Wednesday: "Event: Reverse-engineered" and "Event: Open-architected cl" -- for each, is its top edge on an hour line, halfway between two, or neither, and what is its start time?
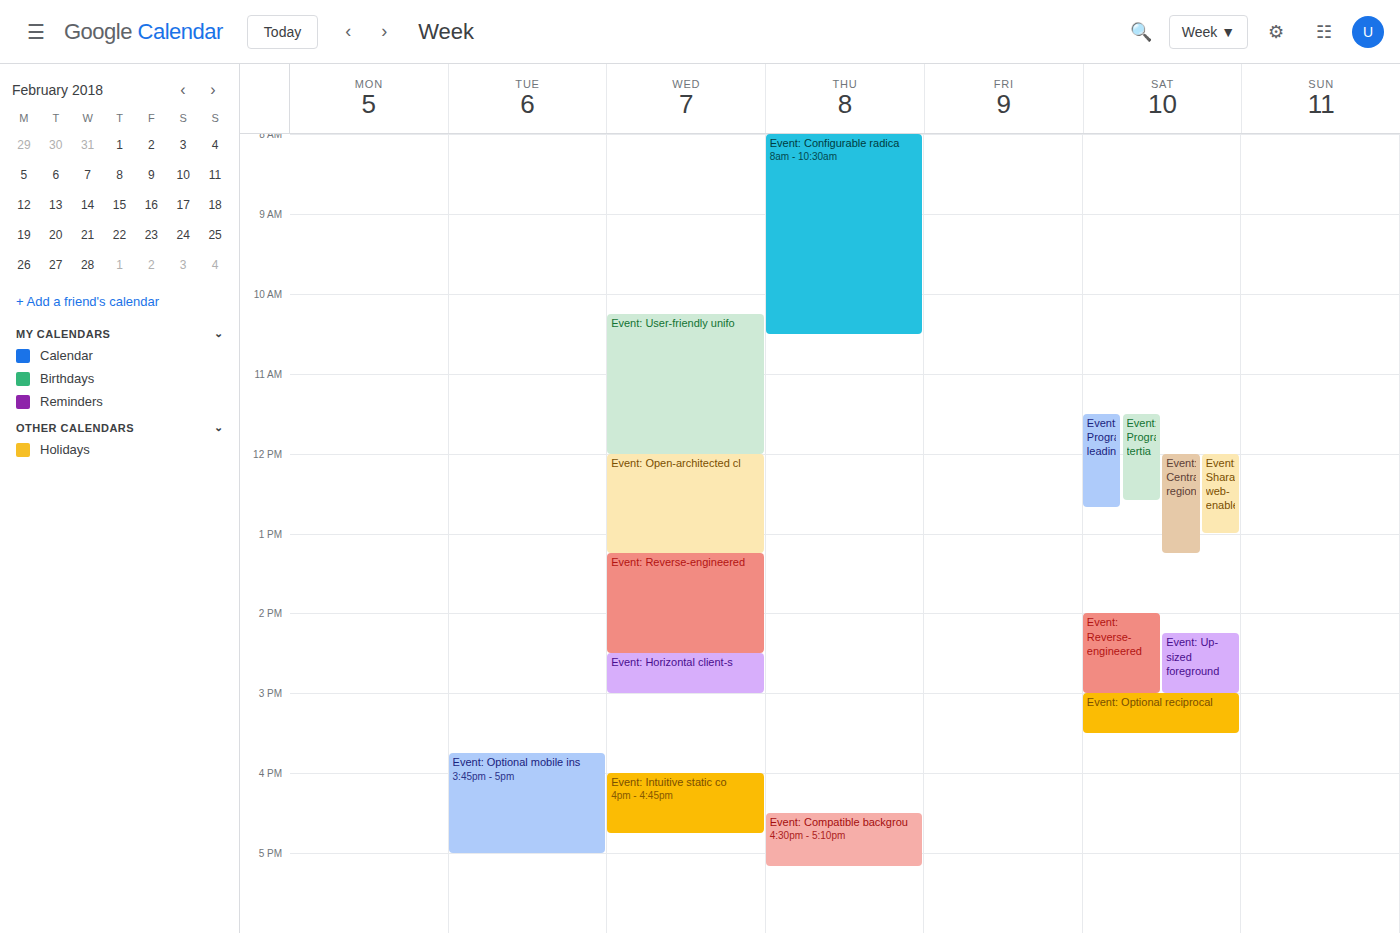
"Event: Reverse-engineered": 1:15 PM, neither: a quarter of the way from the 1 PM line to the 2 PM line. "Event: Open-architected cl": 12:00 PM, exactly on the 12 PM line.